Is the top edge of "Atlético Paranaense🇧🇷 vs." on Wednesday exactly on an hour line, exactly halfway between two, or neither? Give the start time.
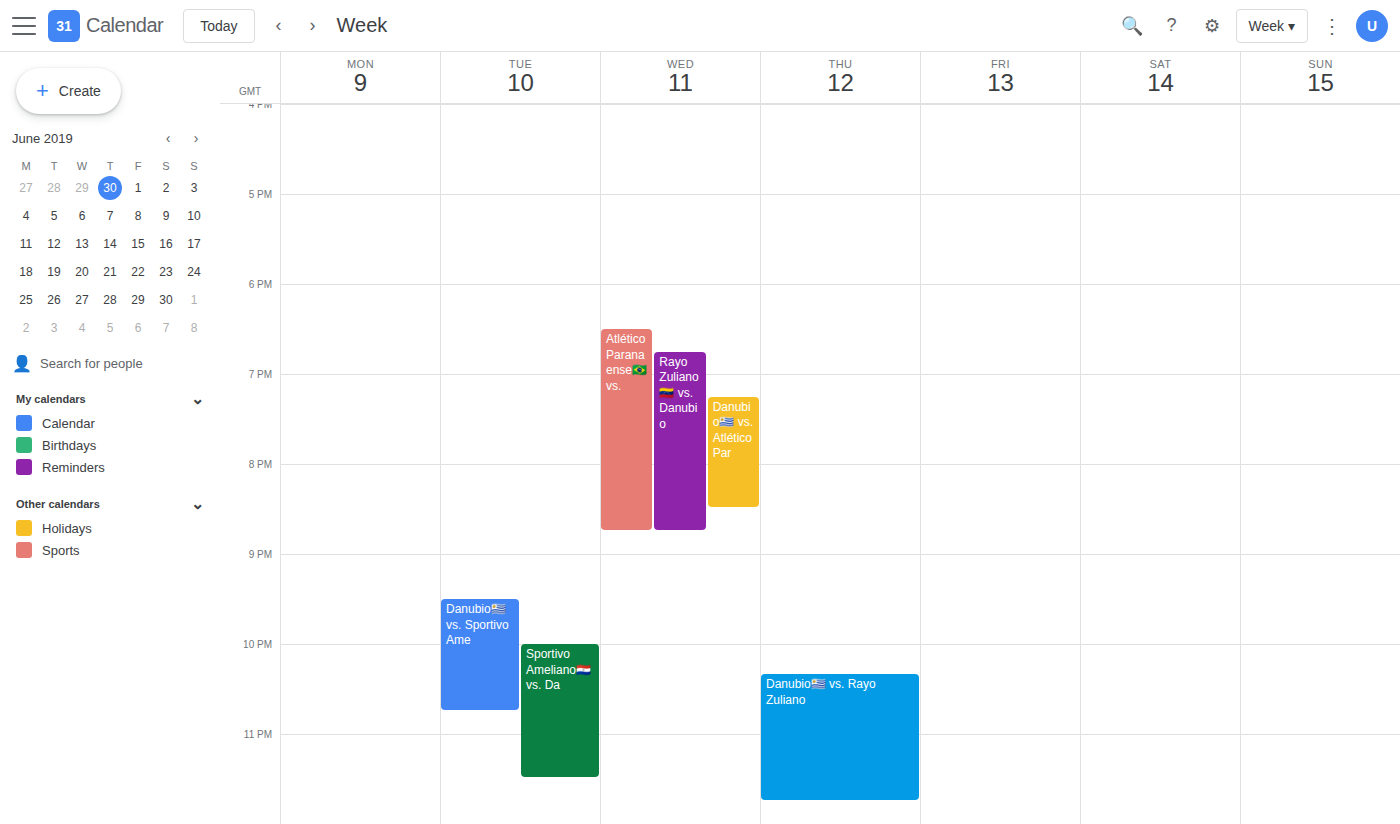
6:30 PM -- halfway between the 6 PM and 7 PM lines.